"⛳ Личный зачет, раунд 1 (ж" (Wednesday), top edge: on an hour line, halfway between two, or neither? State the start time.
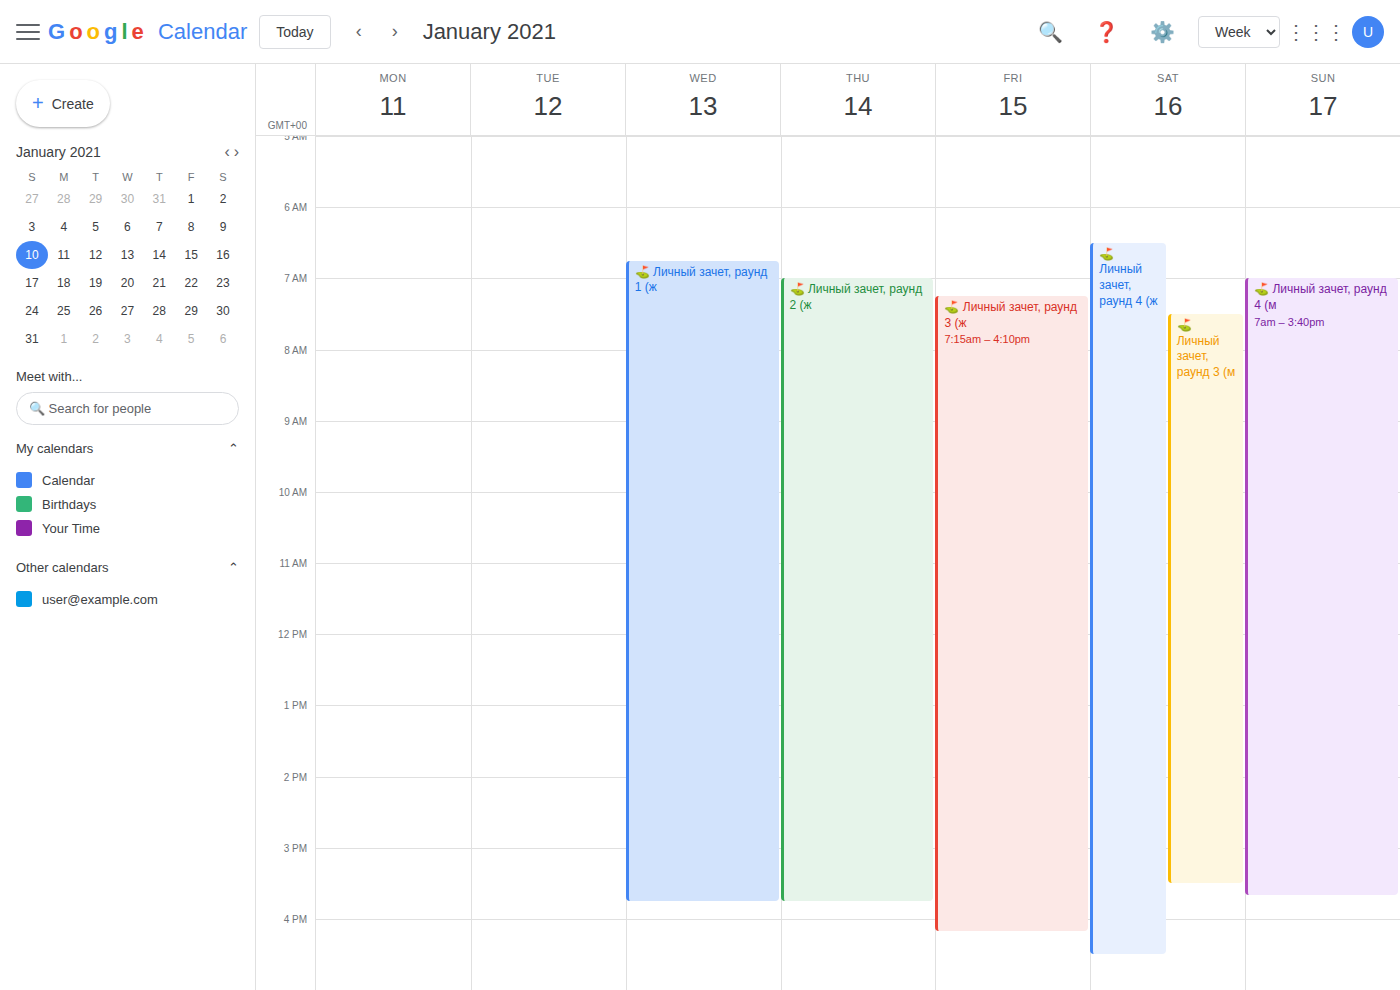
6:45 AM -- neither: three quarters of the way from the 6 AM line to the 7 AM line.